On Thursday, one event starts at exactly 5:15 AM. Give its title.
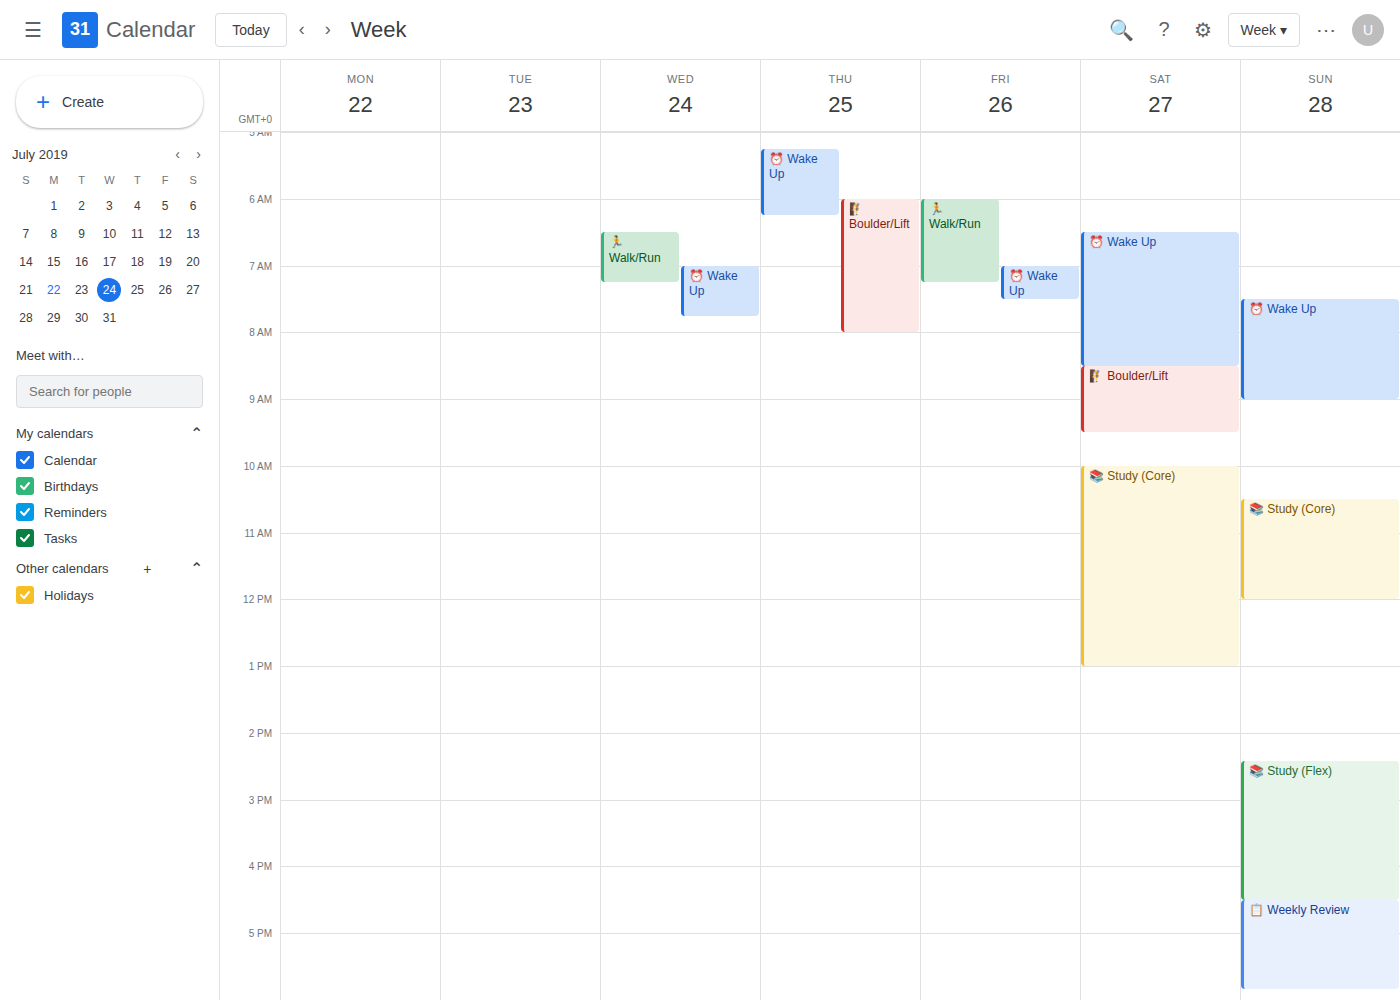
"⏰ Wake Up"